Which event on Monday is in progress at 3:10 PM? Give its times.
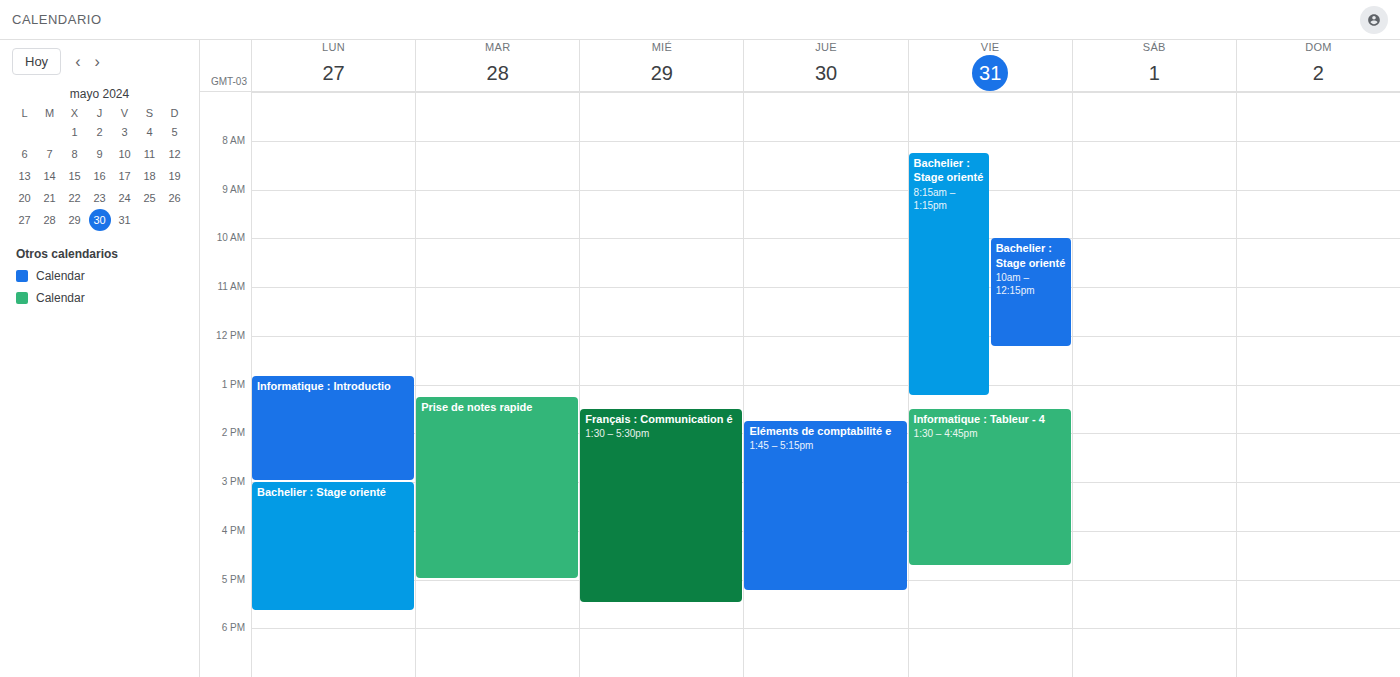
"Bachelier : Stage orienté", 3:00 PM to 5:40 PM